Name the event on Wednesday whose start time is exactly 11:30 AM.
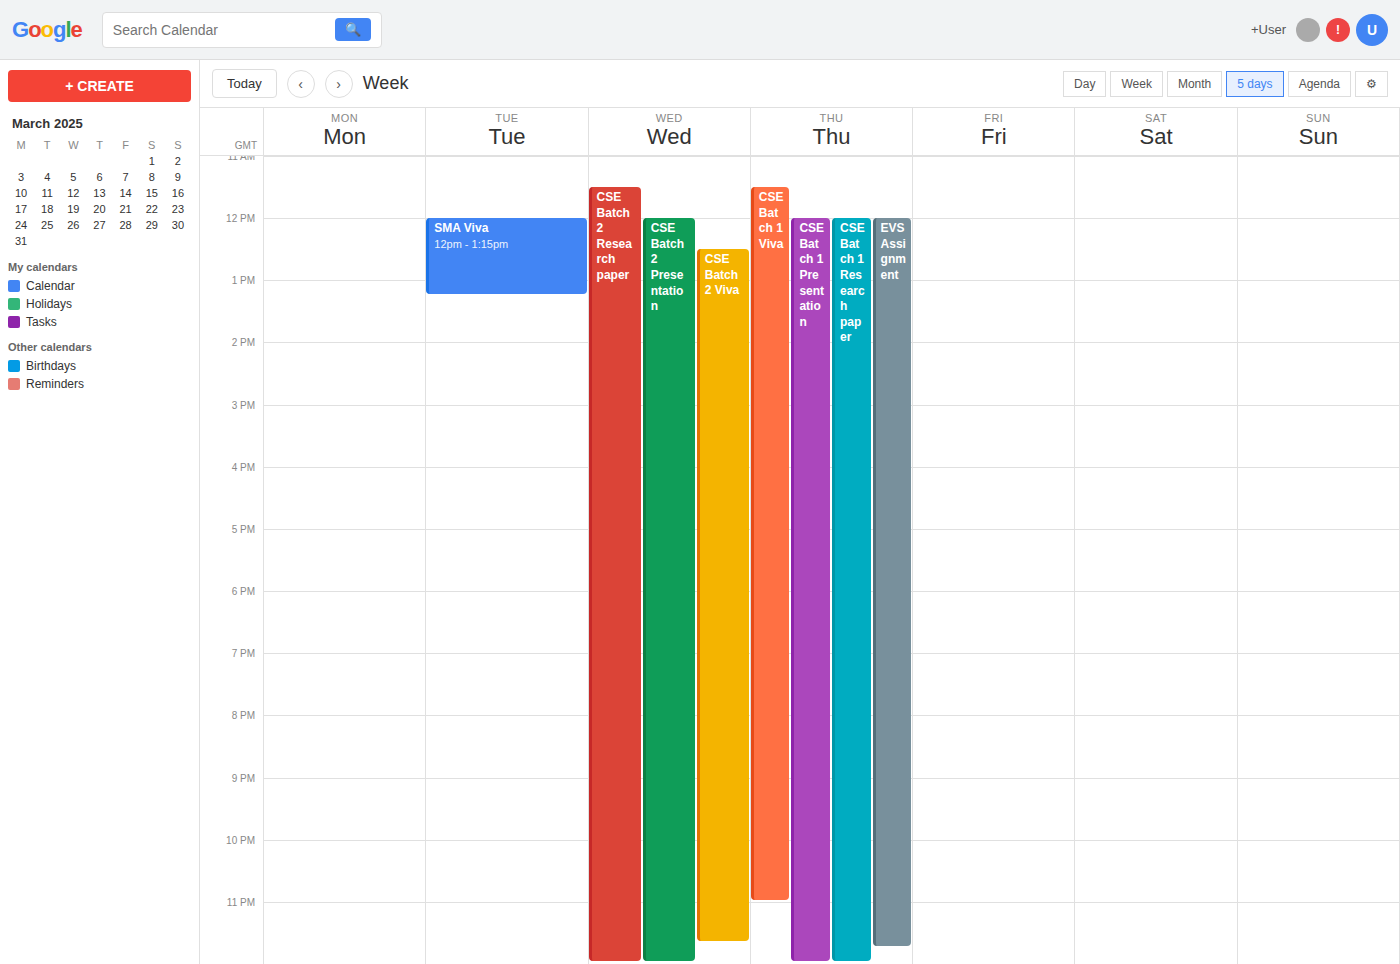
"CSE Batch 2 Research paper"